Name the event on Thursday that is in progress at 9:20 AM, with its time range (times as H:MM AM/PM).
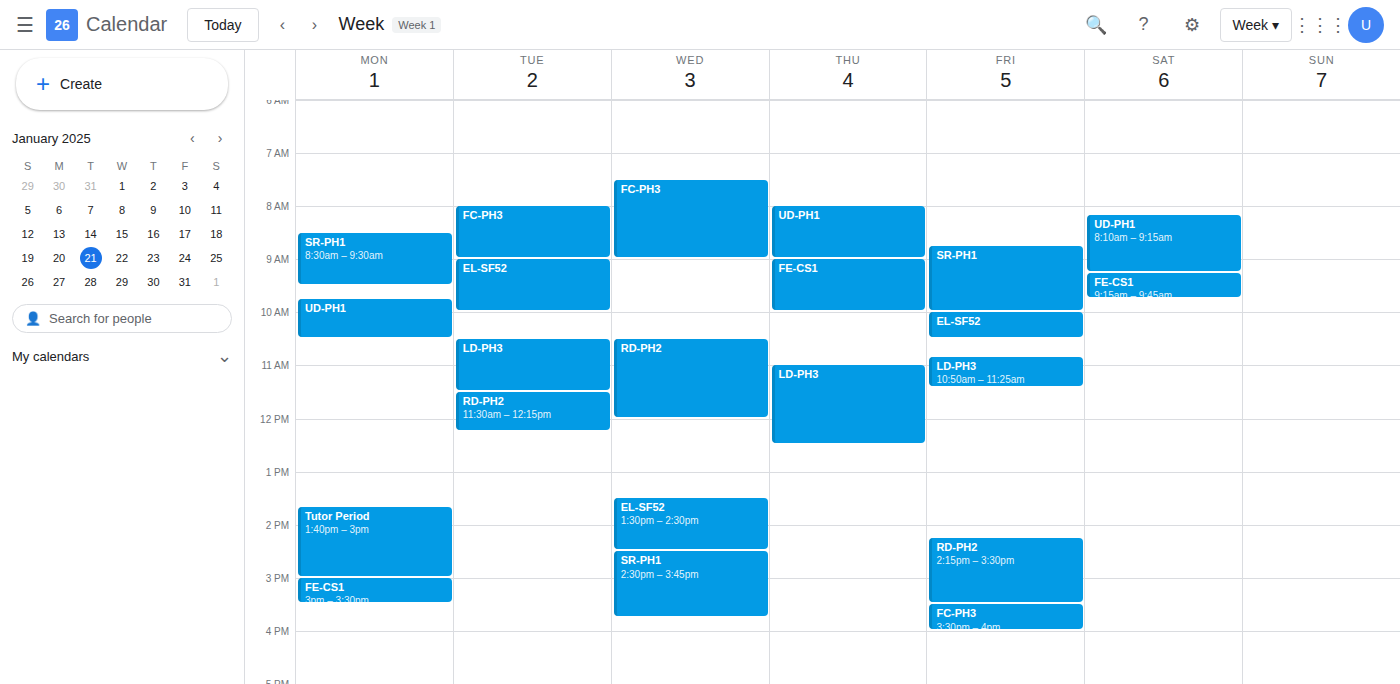
"FE-CS1", 9:00 AM to 10:00 AM